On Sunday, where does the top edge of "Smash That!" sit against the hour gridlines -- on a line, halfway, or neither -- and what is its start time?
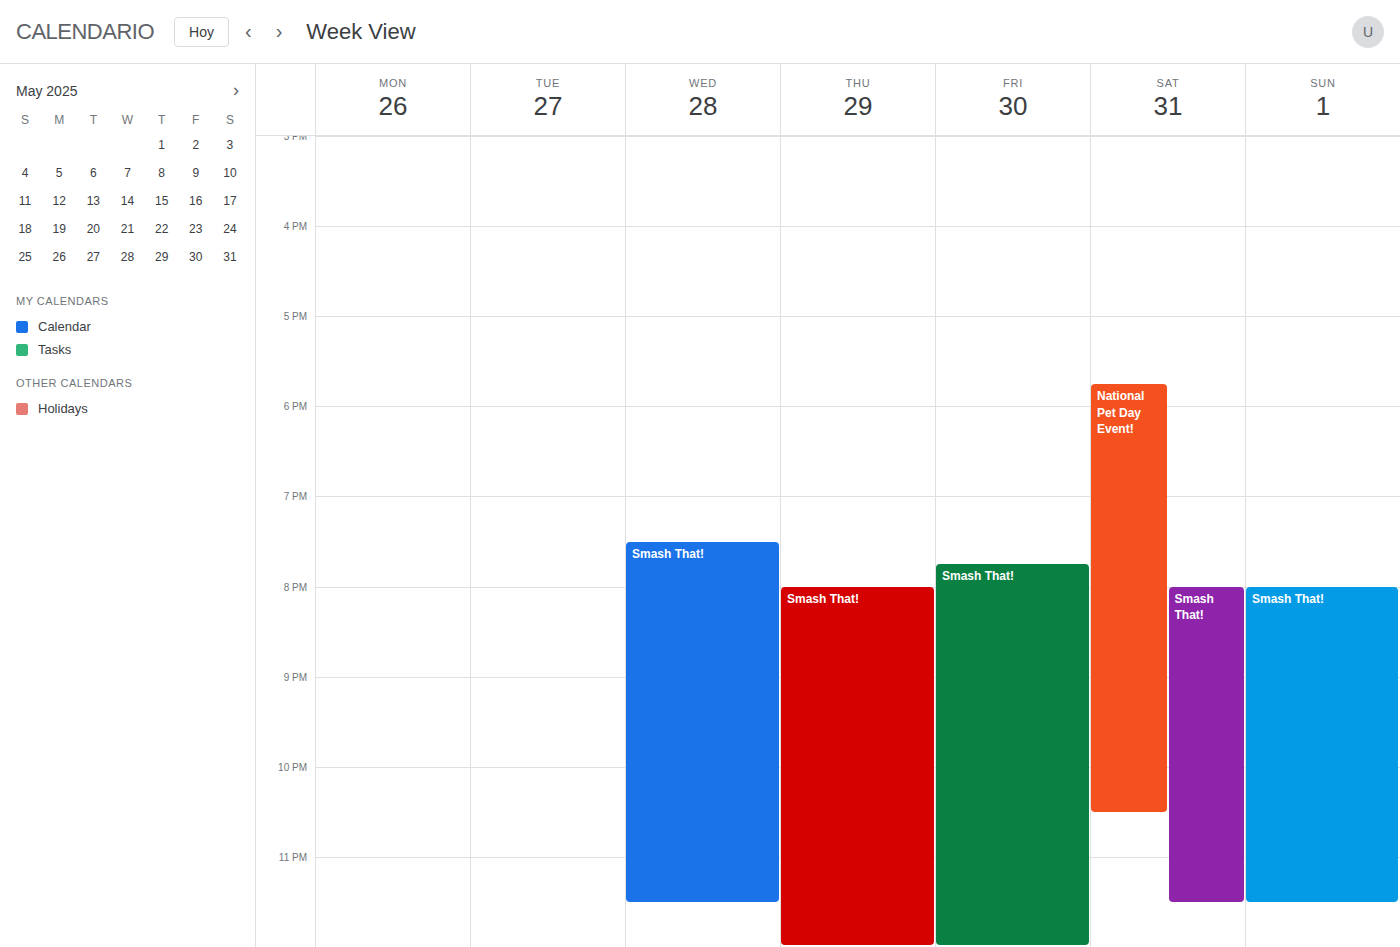
8:00 PM -- exactly on the 8 PM line.